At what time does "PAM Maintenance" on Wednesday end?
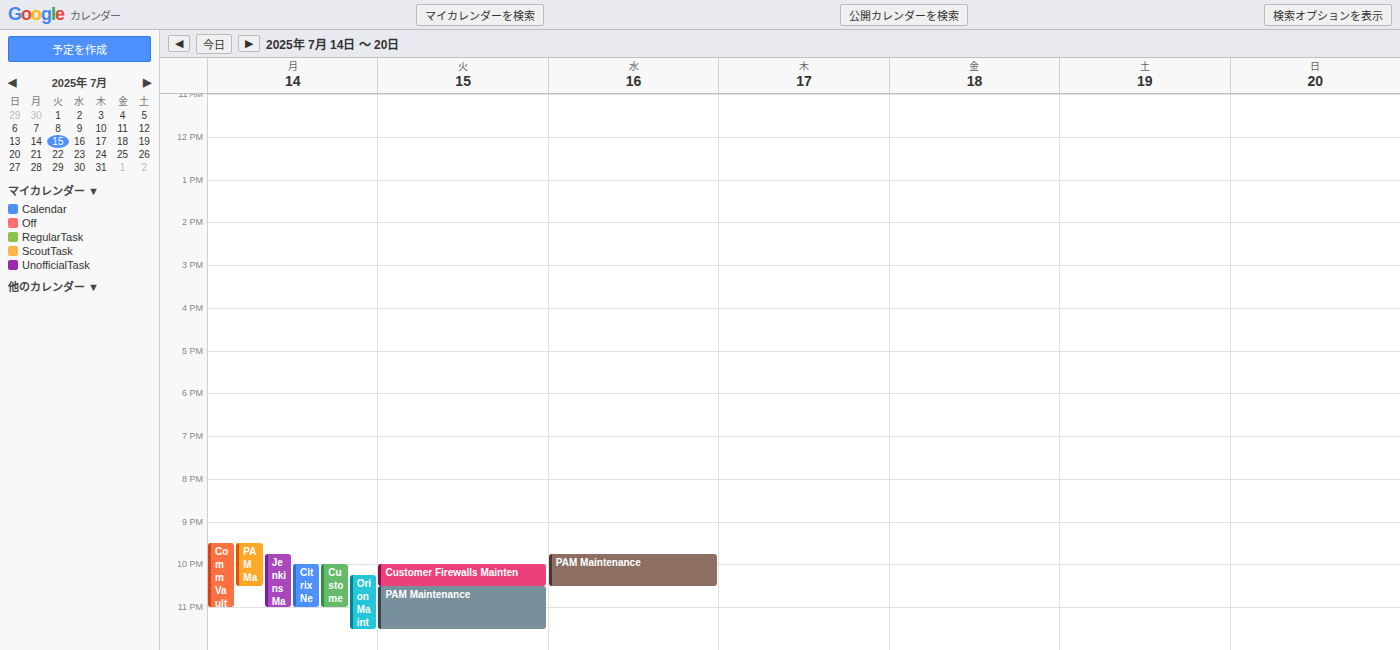
10:30 PM